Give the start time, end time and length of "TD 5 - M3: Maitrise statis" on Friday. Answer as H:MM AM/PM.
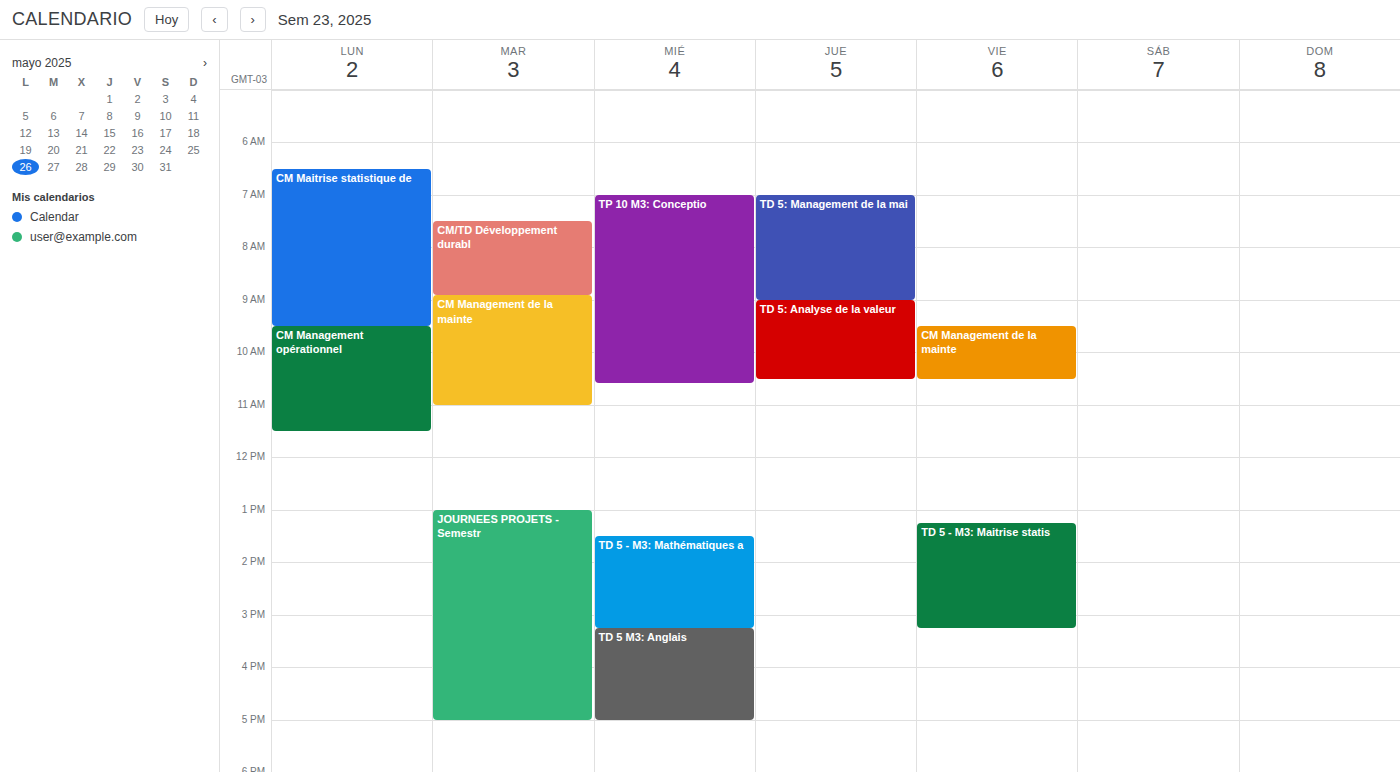
1:15 PM to 3:15 PM, 2 hours